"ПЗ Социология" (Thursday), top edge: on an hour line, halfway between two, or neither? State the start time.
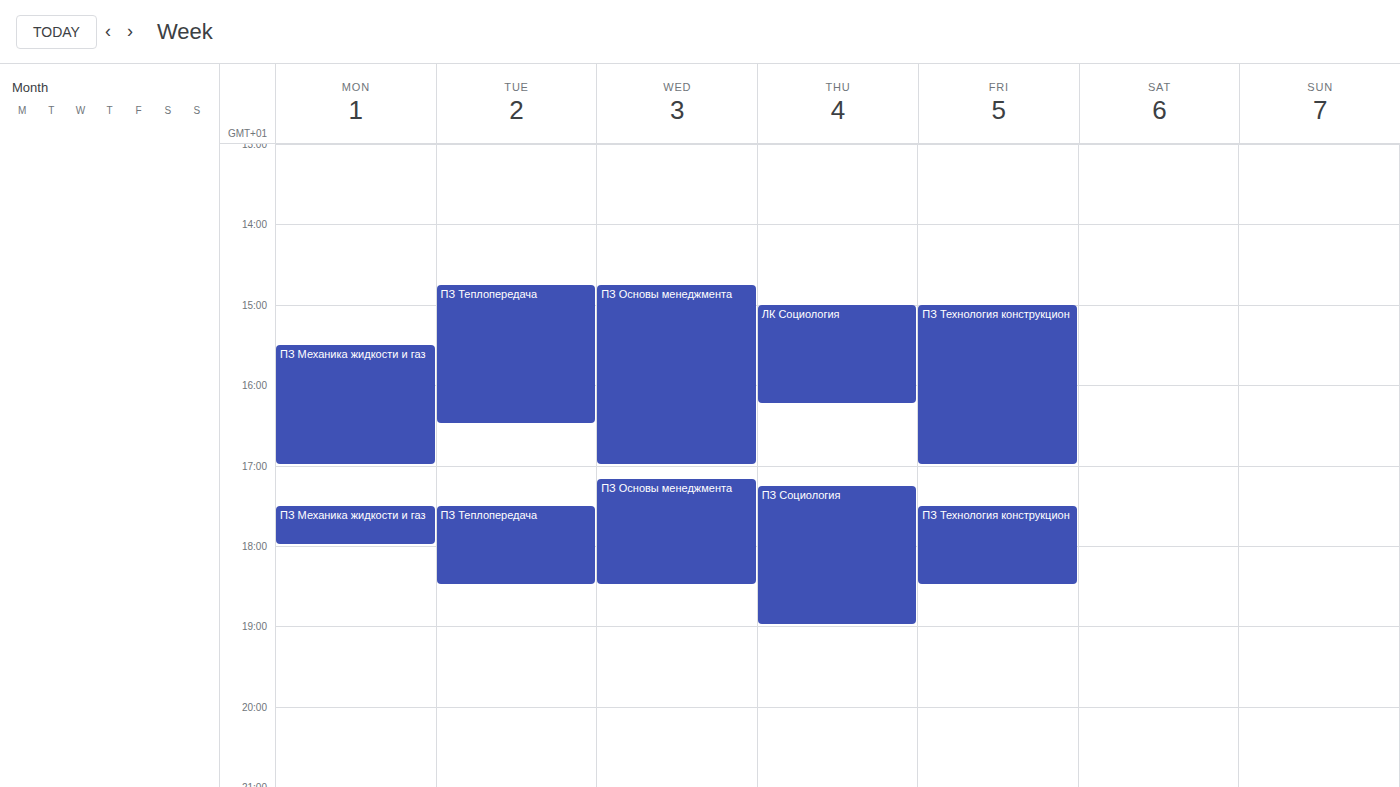
5:15 PM -- neither: a quarter of the way from the 5 PM line to the 6 PM line.